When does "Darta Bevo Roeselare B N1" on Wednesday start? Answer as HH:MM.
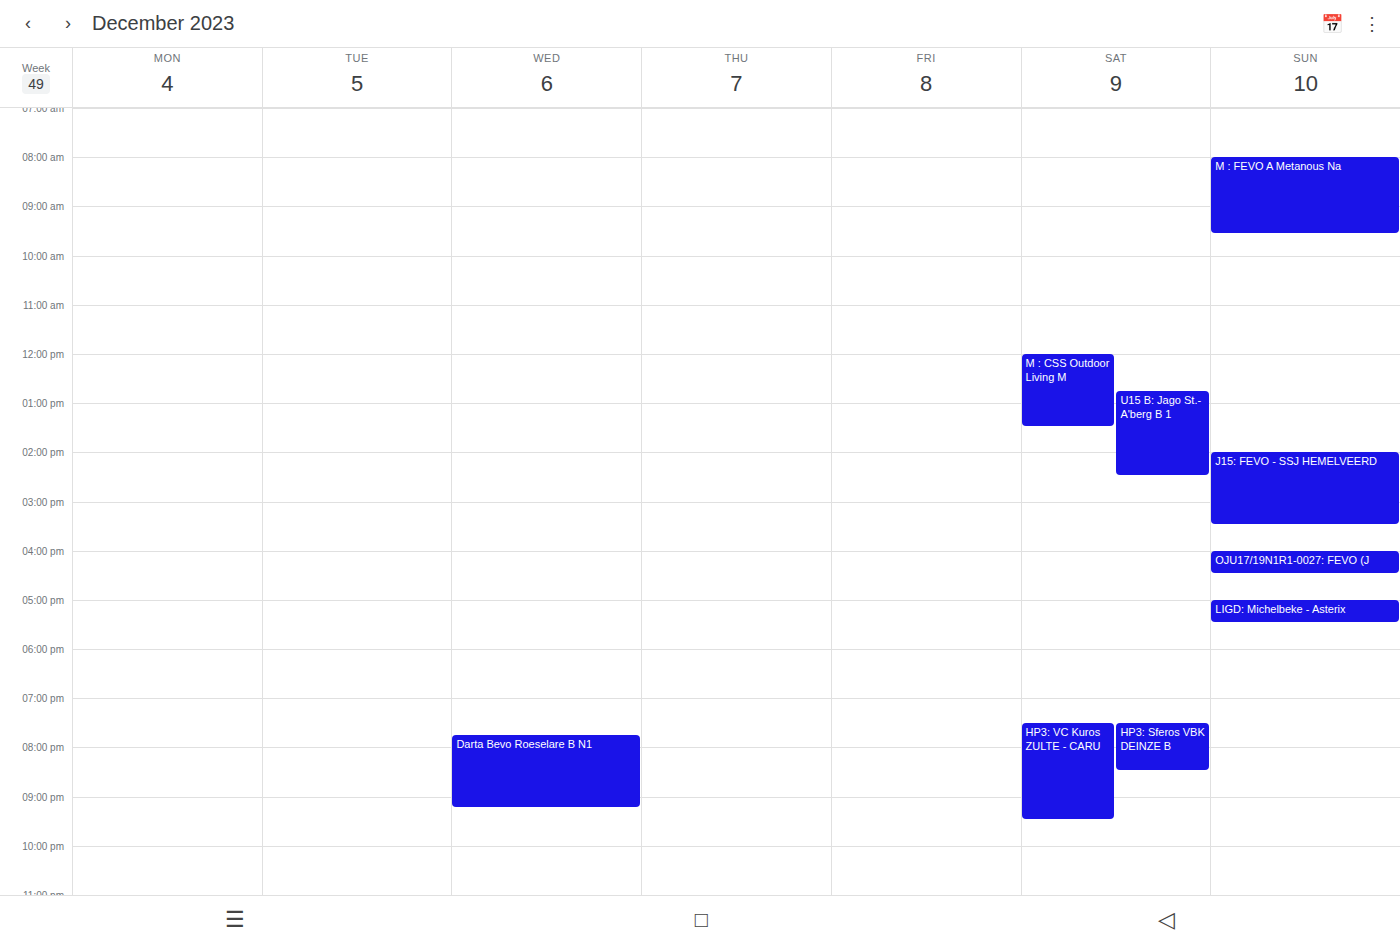
19:45